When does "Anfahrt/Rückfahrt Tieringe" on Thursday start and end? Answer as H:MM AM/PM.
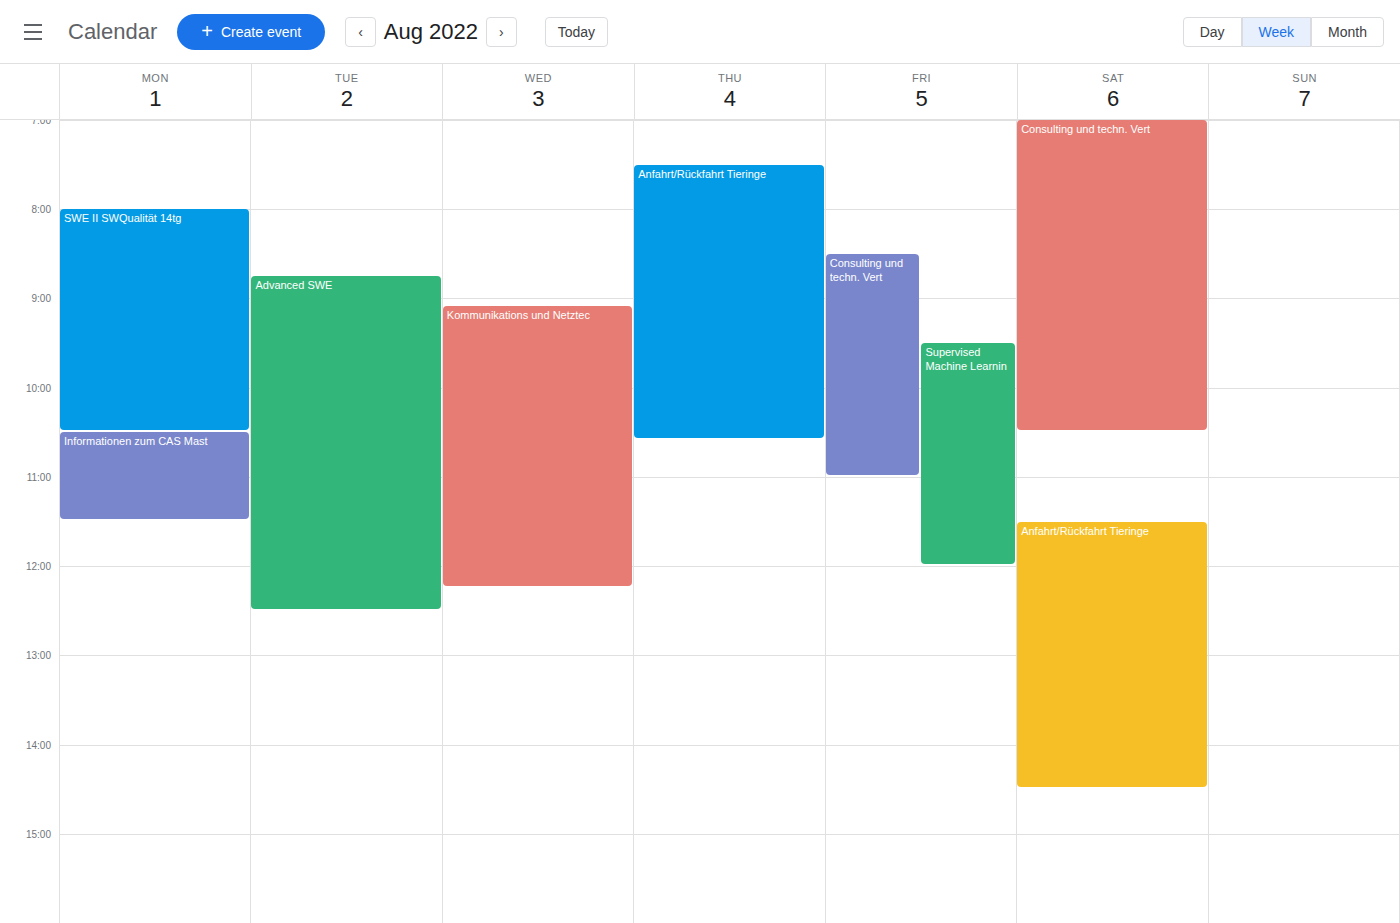
7:30 AM to 10:35 AM